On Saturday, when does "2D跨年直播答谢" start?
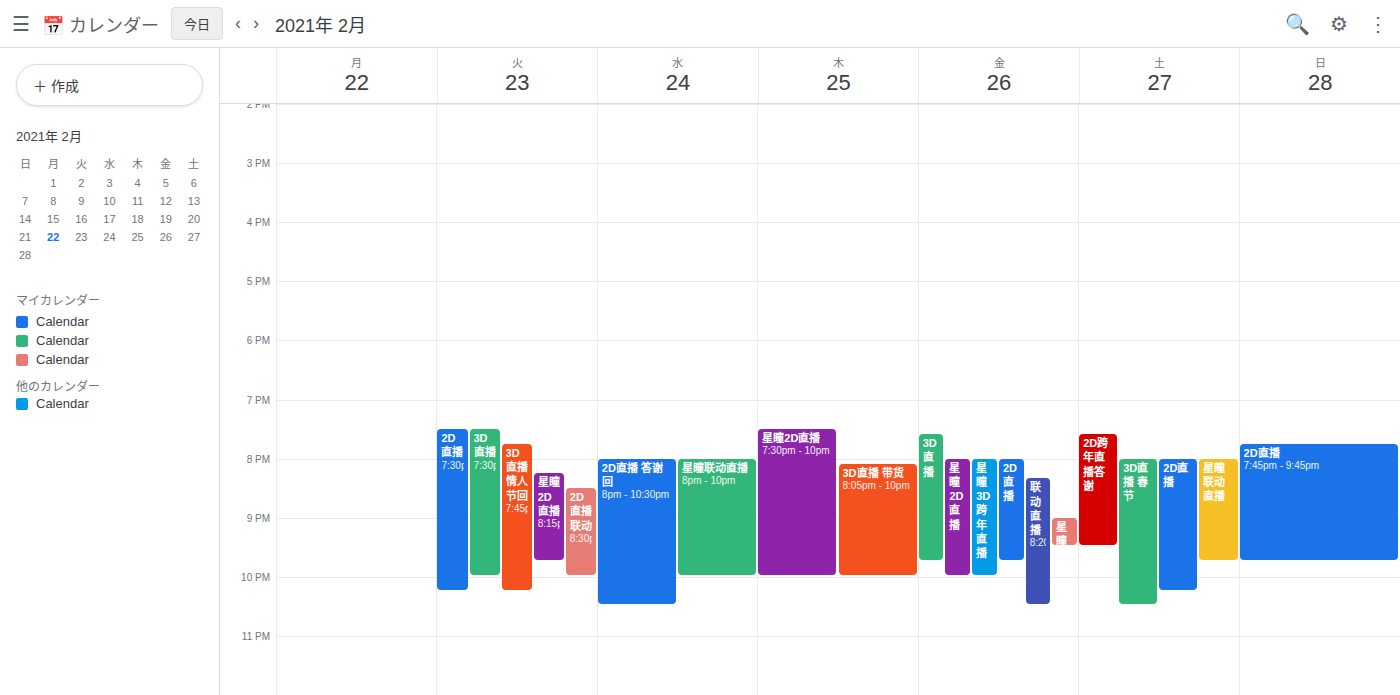
7:35 PM